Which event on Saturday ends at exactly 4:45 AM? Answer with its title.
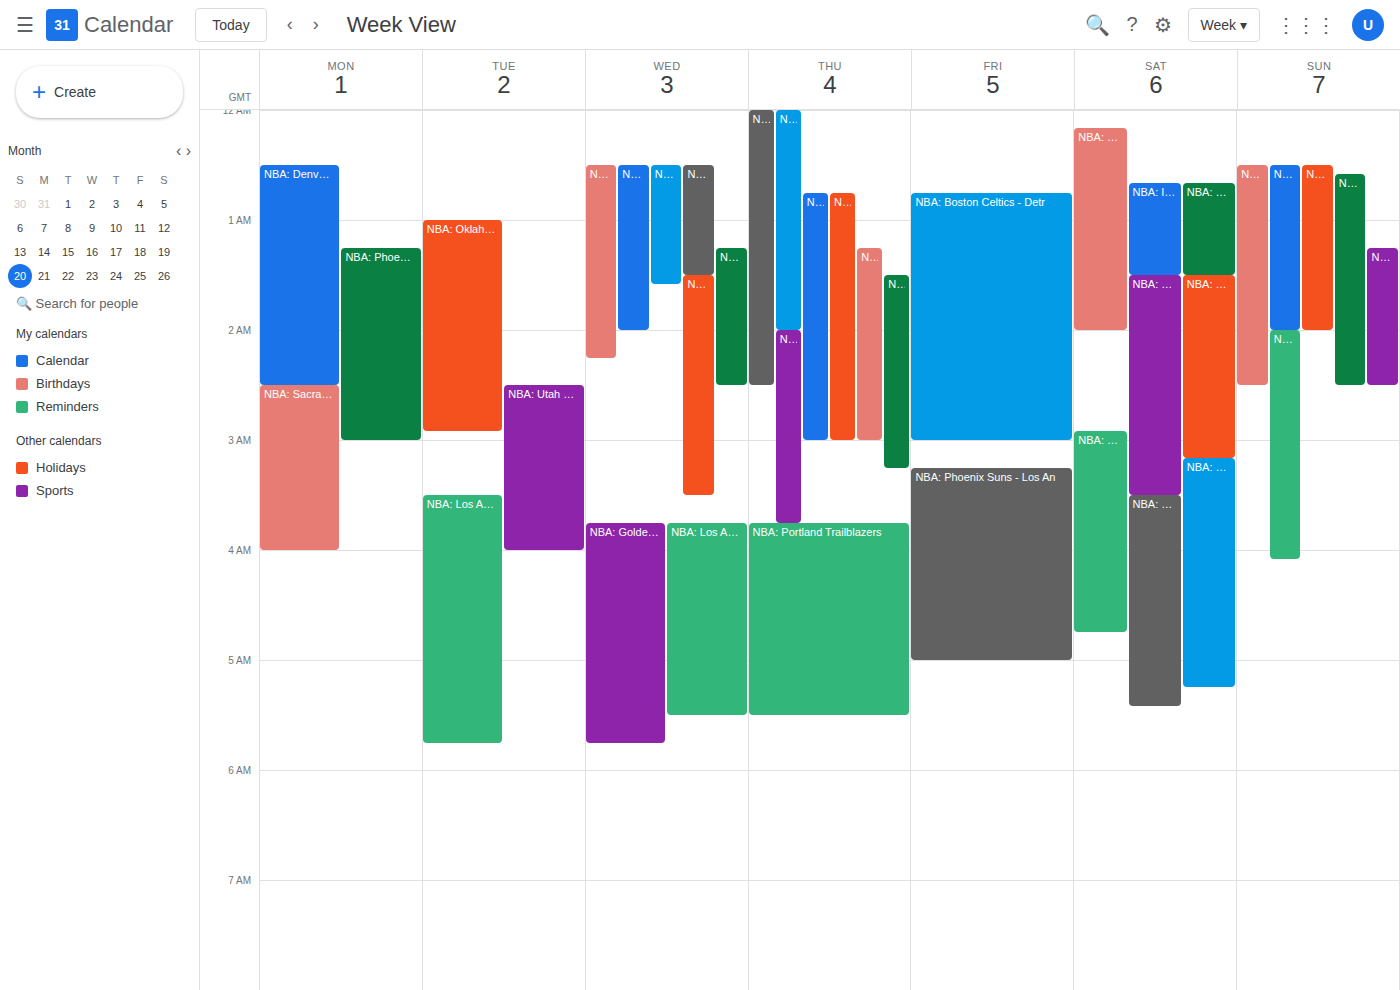
"NBA: Oklahoma City - New O"